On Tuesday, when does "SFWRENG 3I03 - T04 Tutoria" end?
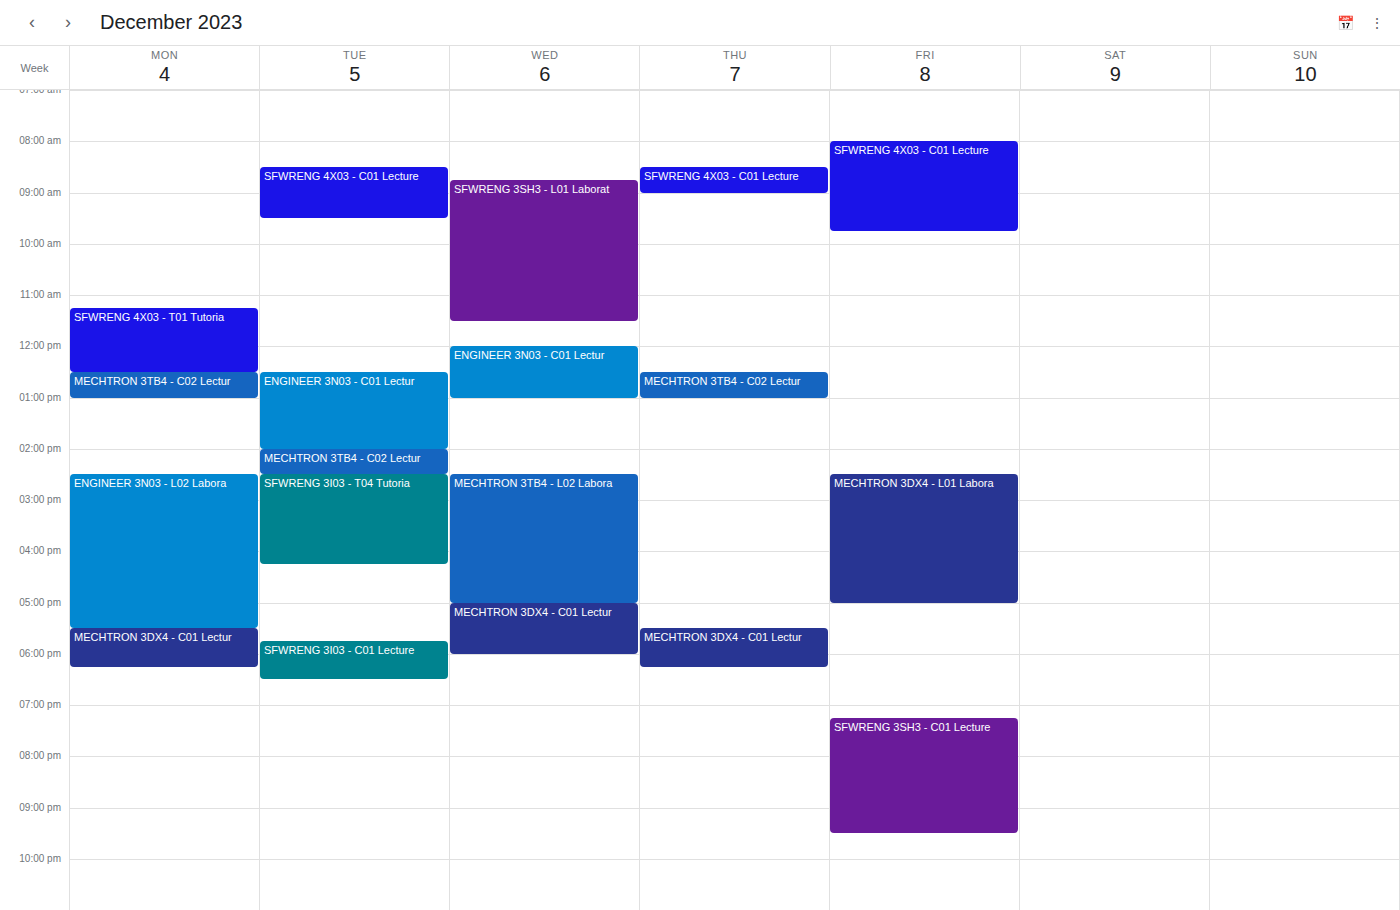
4:15 PM